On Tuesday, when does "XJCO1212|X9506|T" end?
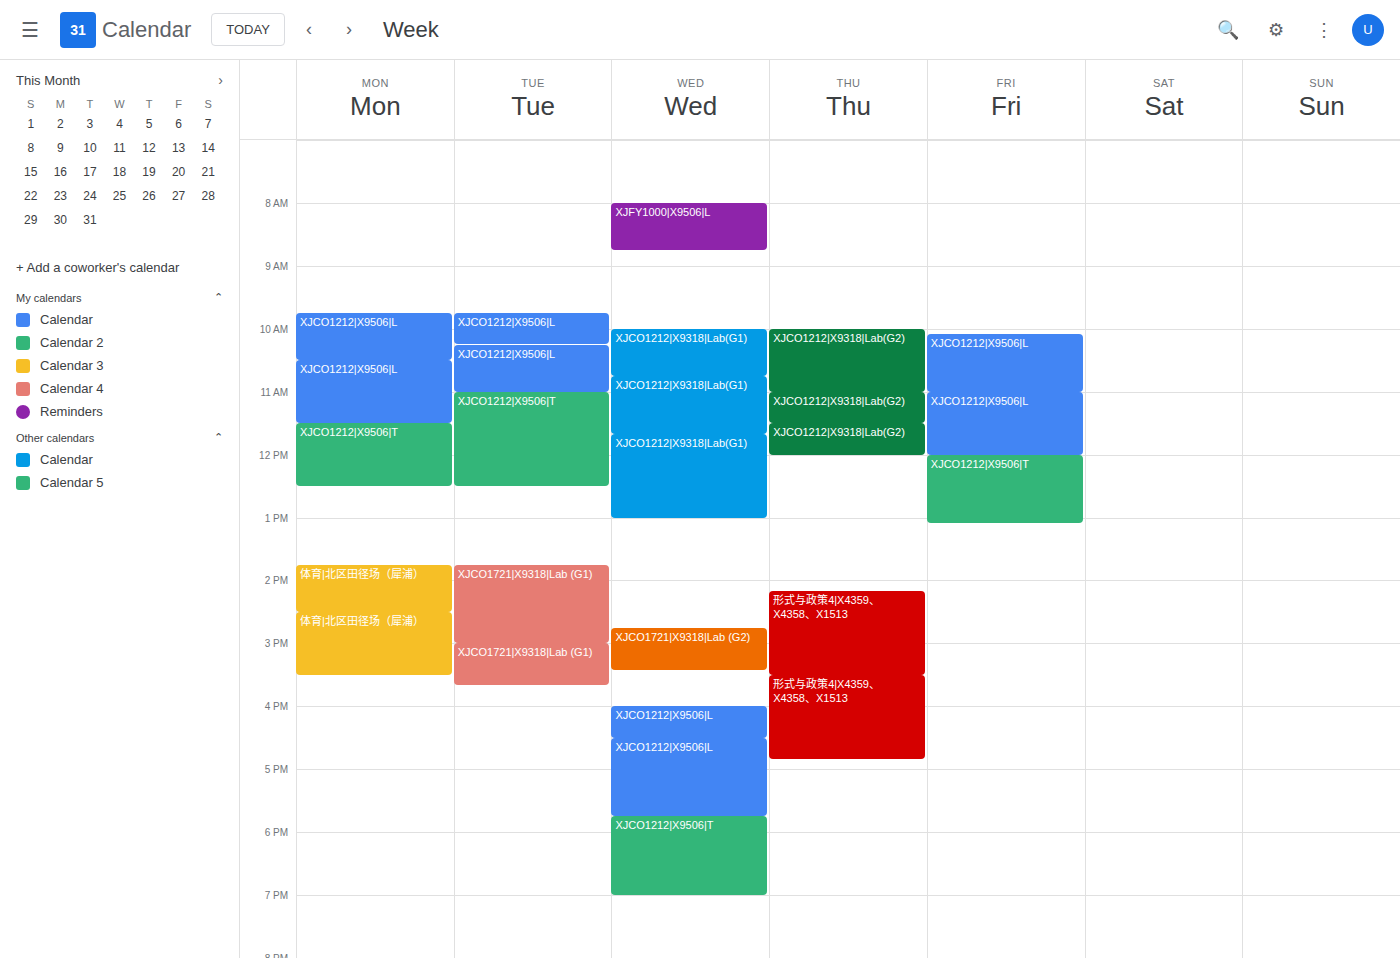
12:30 PM